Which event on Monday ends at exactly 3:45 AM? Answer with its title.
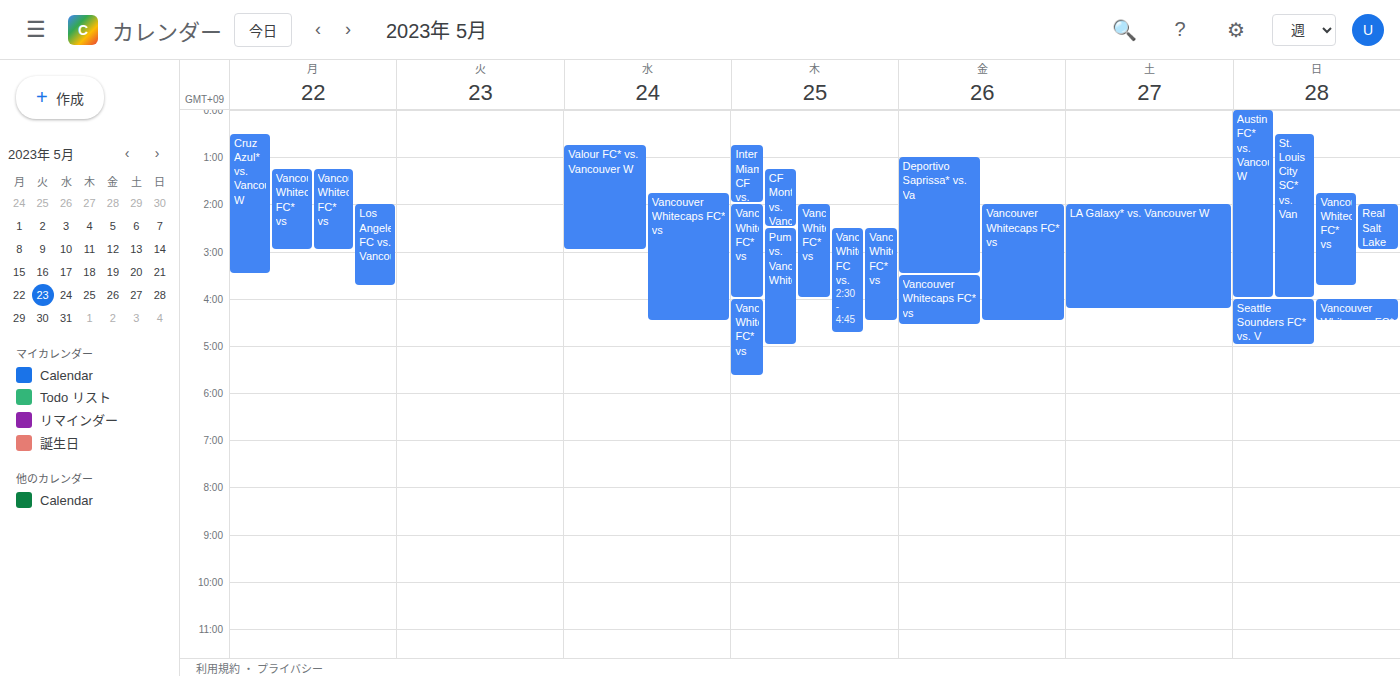
"Los Angeles FC vs. Vancouv"